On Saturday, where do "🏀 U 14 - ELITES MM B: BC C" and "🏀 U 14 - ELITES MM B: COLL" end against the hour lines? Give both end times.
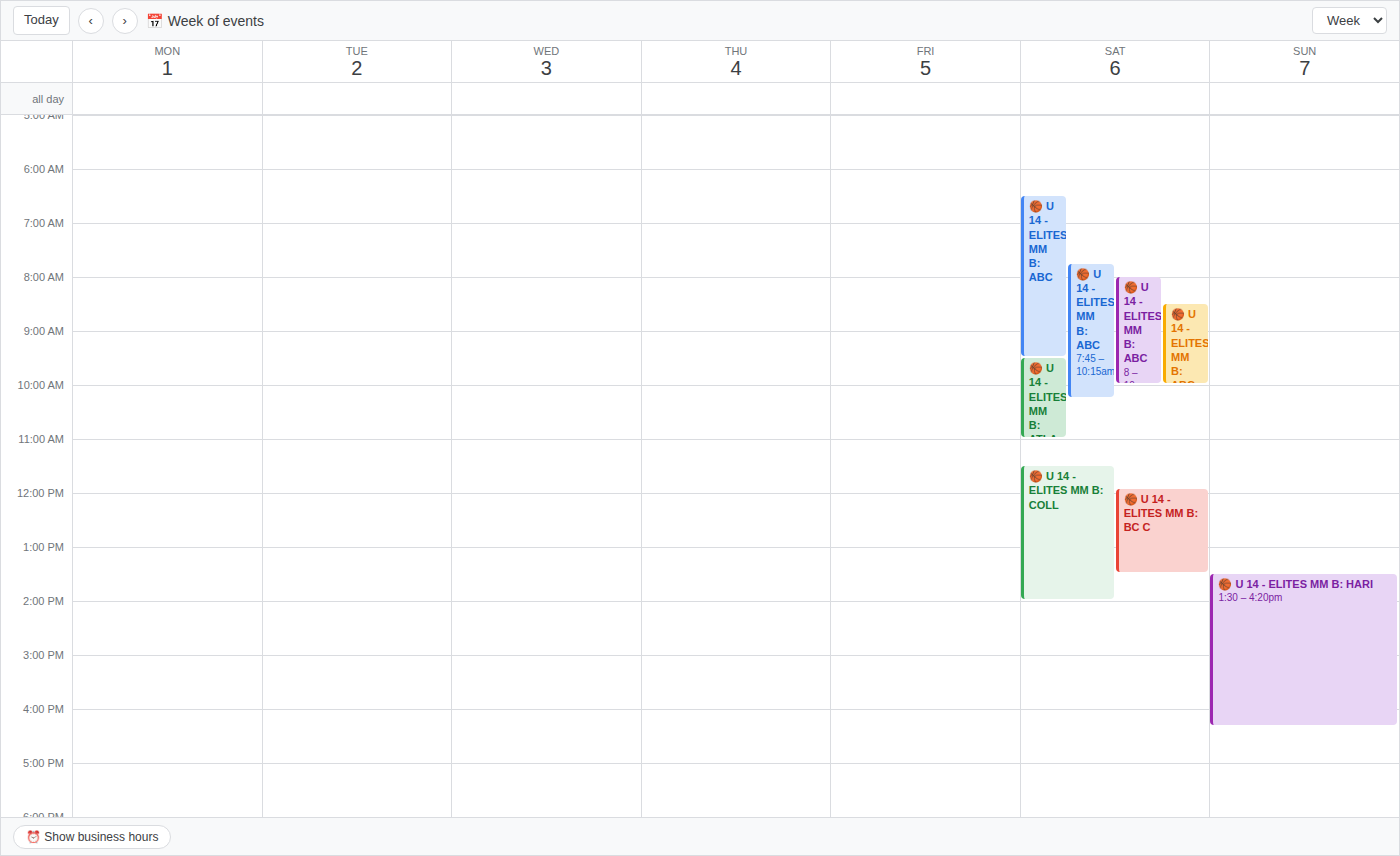
"🏀 U 14 - ELITES MM B: BC C": 1:30 PM, halfway between the 1 PM and 2 PM lines. "🏀 U 14 - ELITES MM B: COLL": 2:00 PM, exactly on the 2 PM line.